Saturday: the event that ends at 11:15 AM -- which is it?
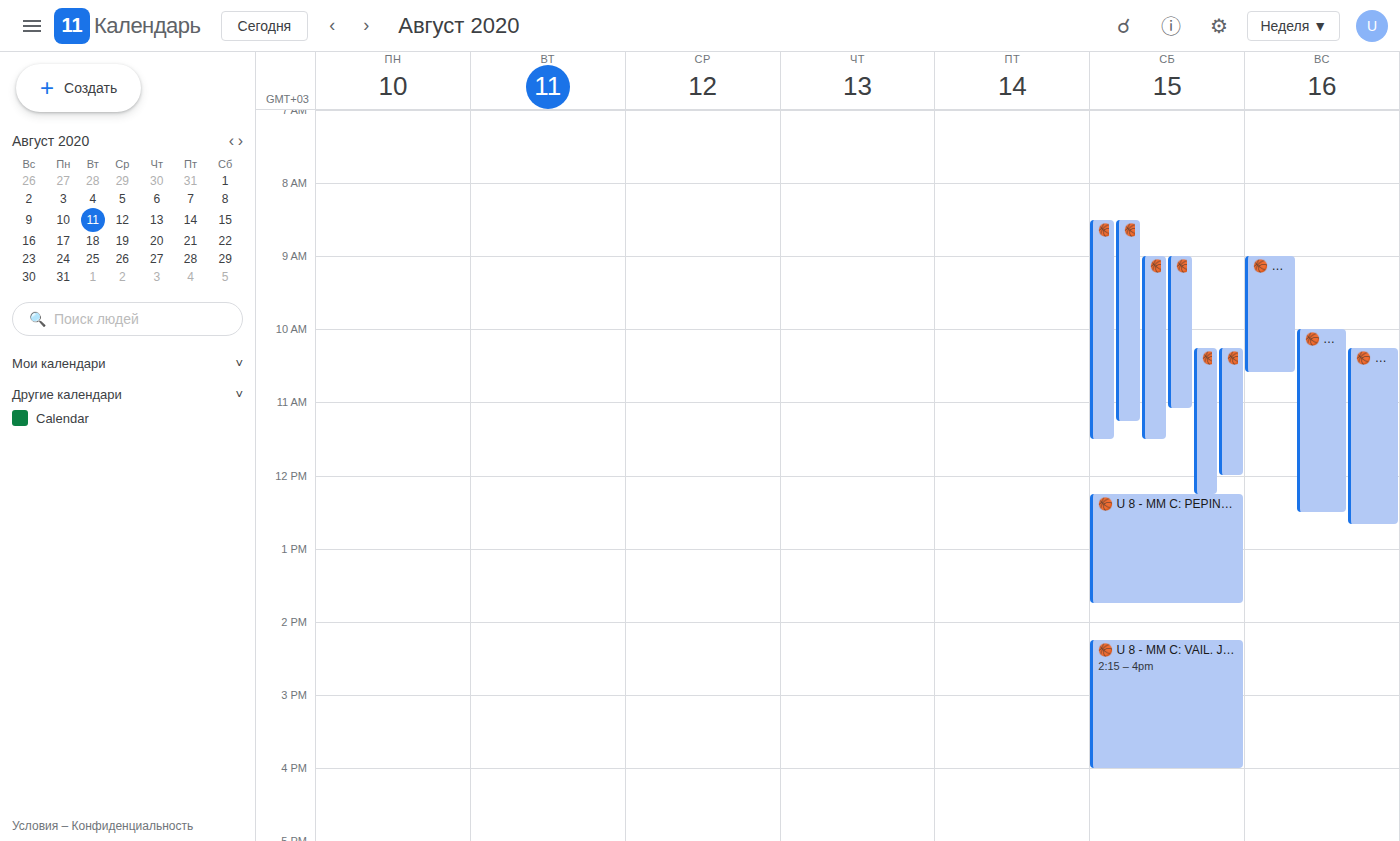
"🏀 U 8 - MM C: RBC ALLEUR B"